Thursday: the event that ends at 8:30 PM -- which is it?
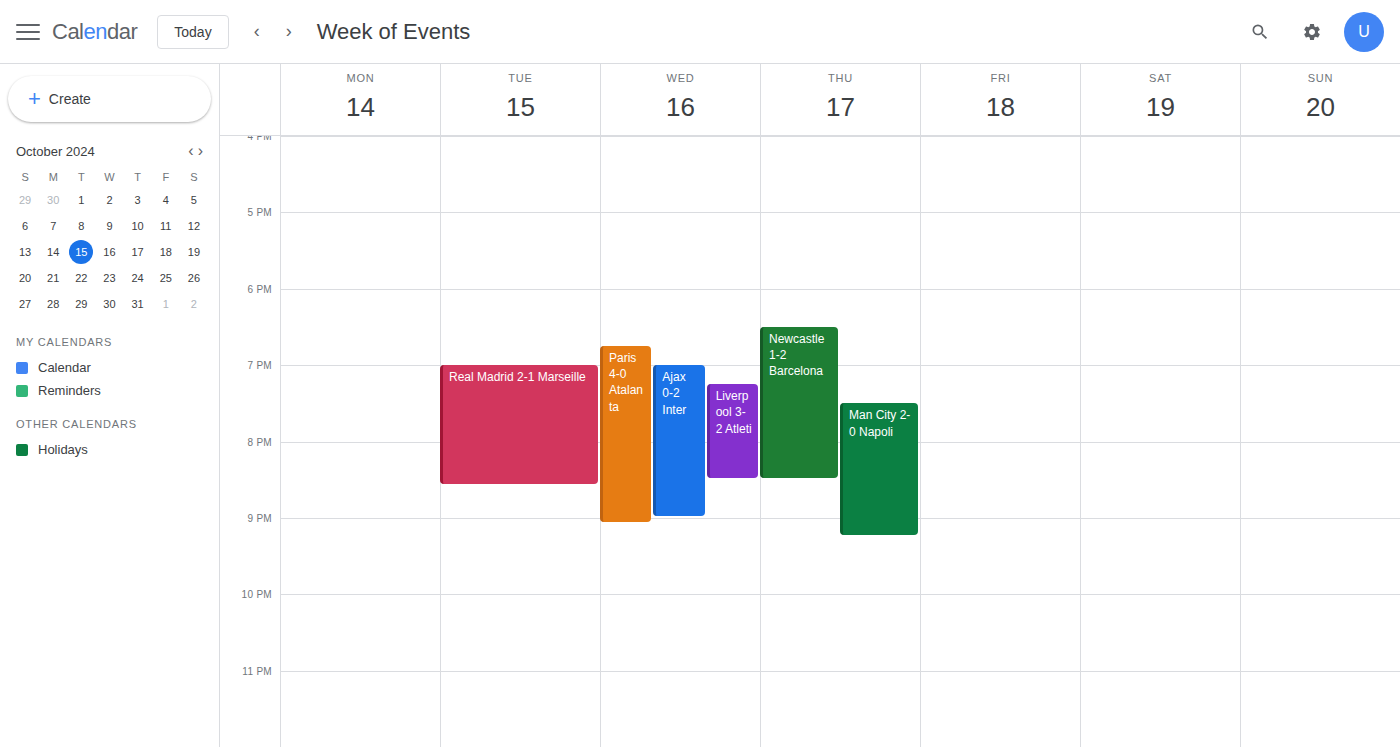
"Newcastle 1-2 Barcelona"